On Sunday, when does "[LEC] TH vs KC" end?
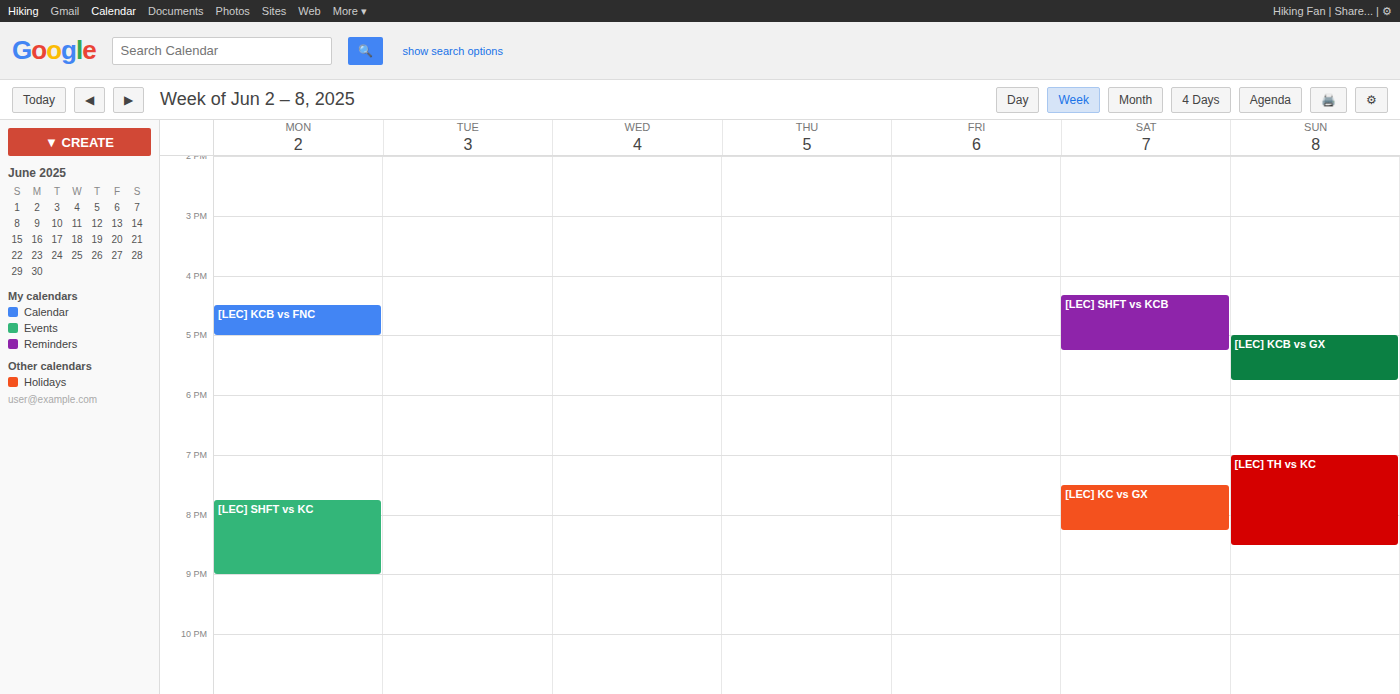
8:30 PM